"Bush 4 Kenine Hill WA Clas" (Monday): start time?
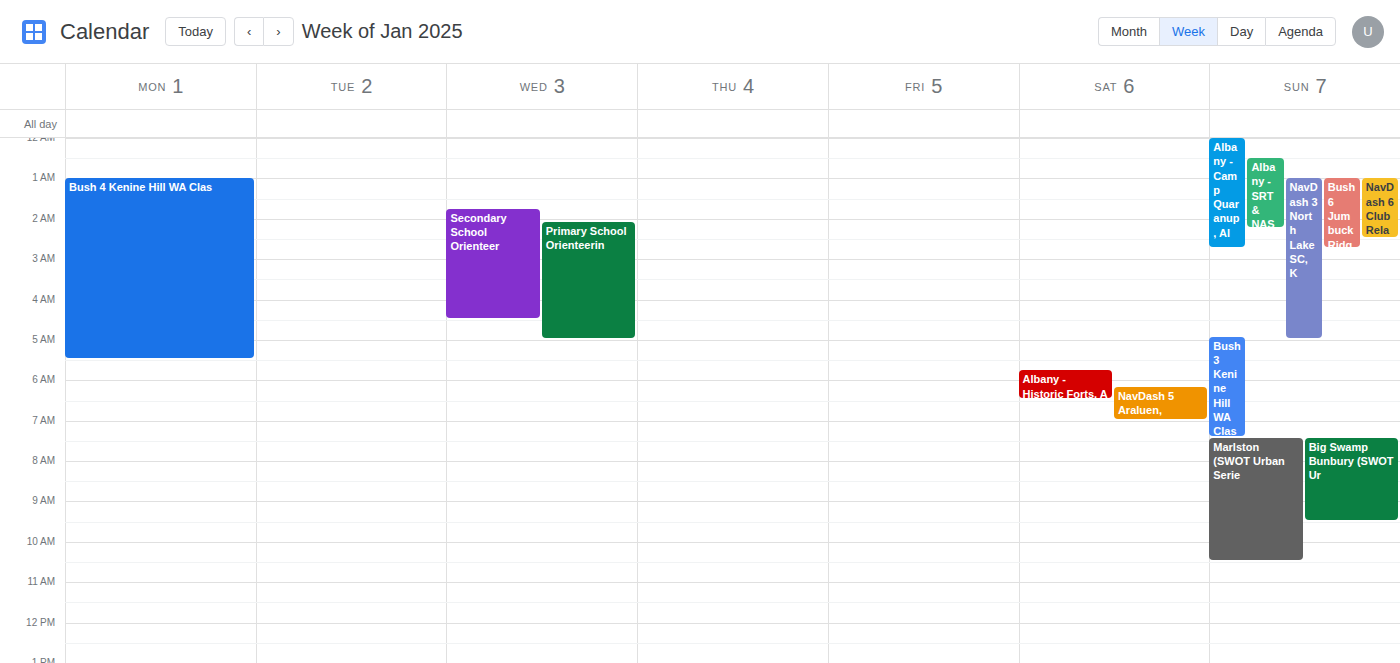
1:00 AM